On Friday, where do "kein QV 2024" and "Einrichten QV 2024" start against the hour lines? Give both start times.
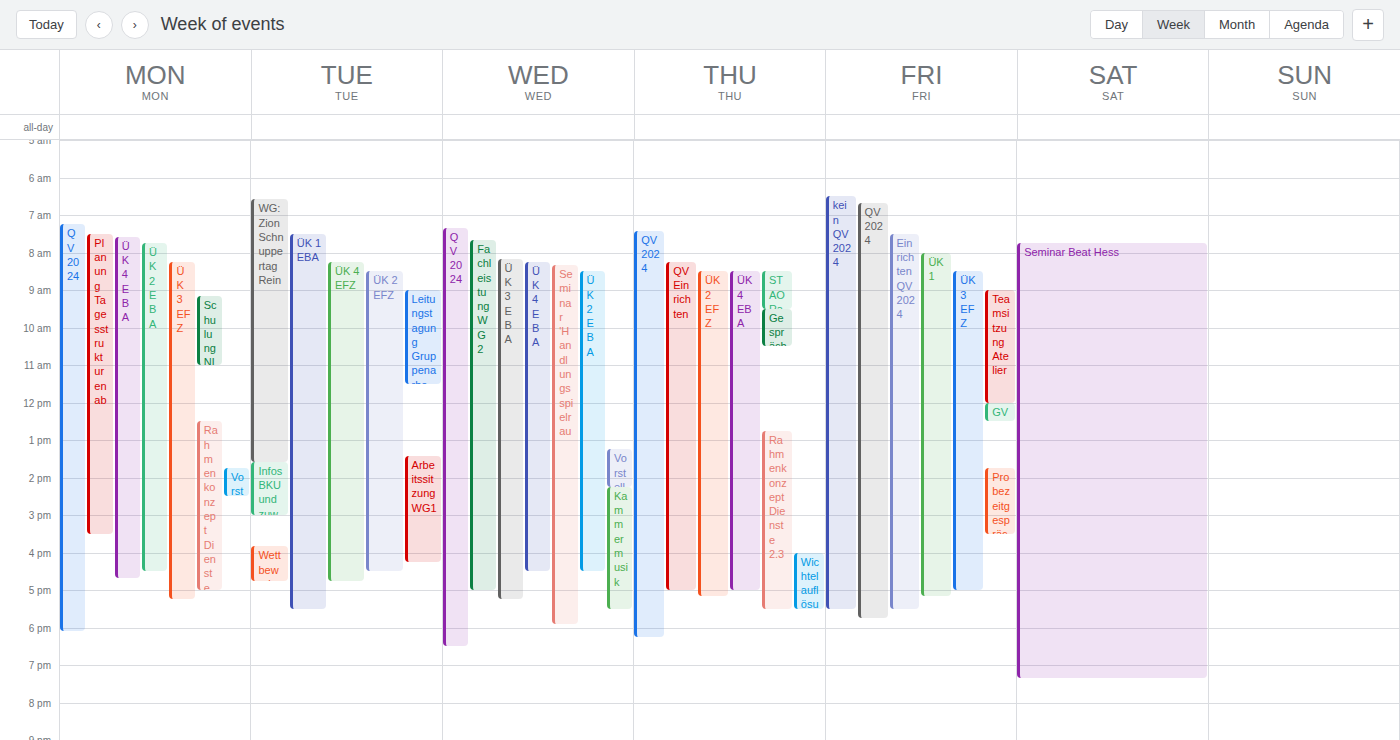
"kein QV 2024": 6:30 AM, halfway between the 6 AM and 7 AM lines. "Einrichten QV 2024": 7:30 AM, halfway between the 7 AM and 8 AM lines.